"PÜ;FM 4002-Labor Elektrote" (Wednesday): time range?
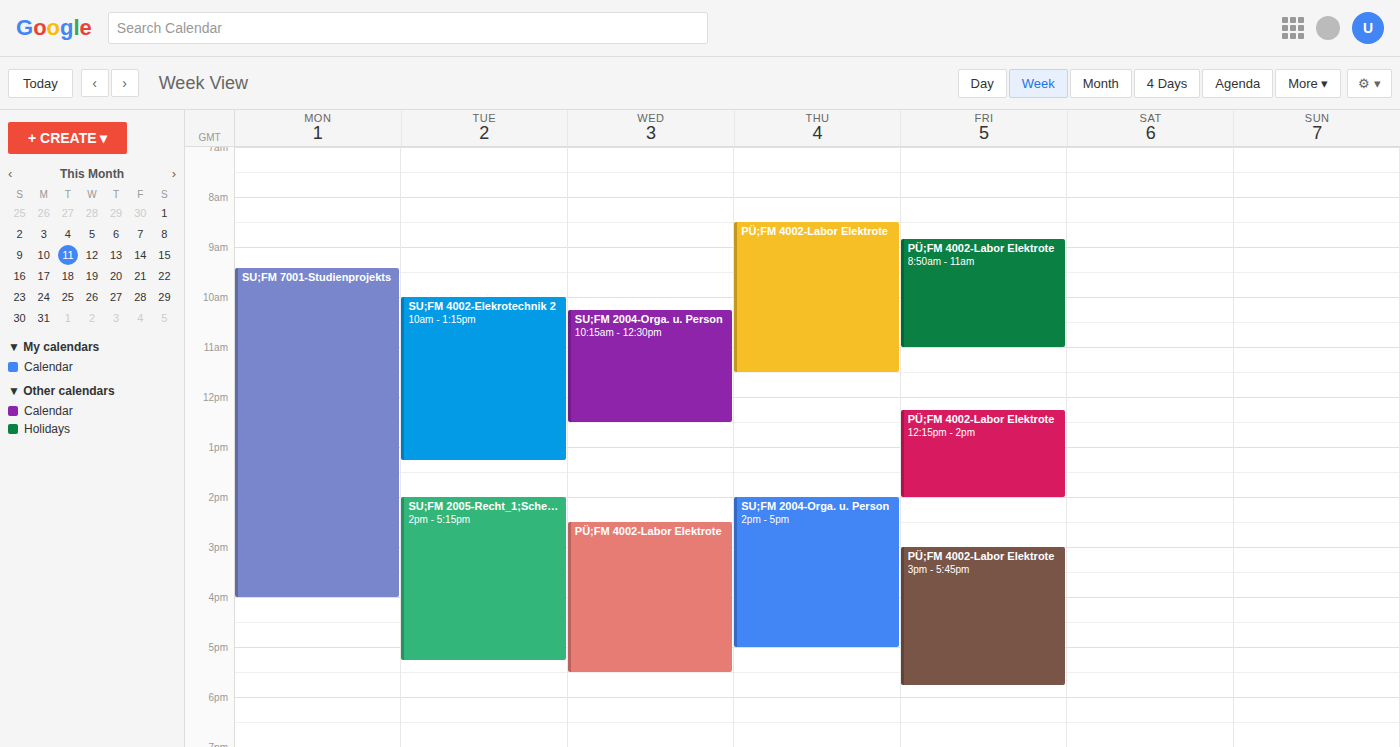
2:30 PM to 5:30 PM